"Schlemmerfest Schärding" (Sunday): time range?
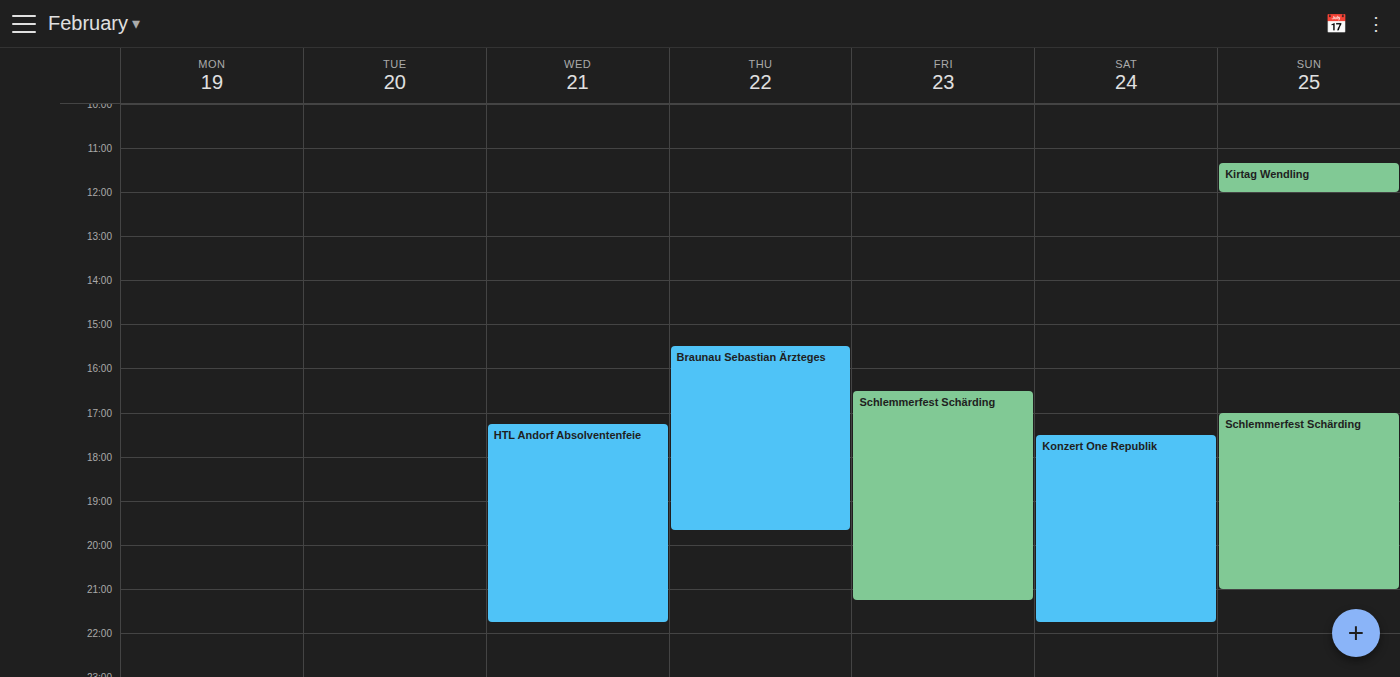
5:00 PM to 9:00 PM